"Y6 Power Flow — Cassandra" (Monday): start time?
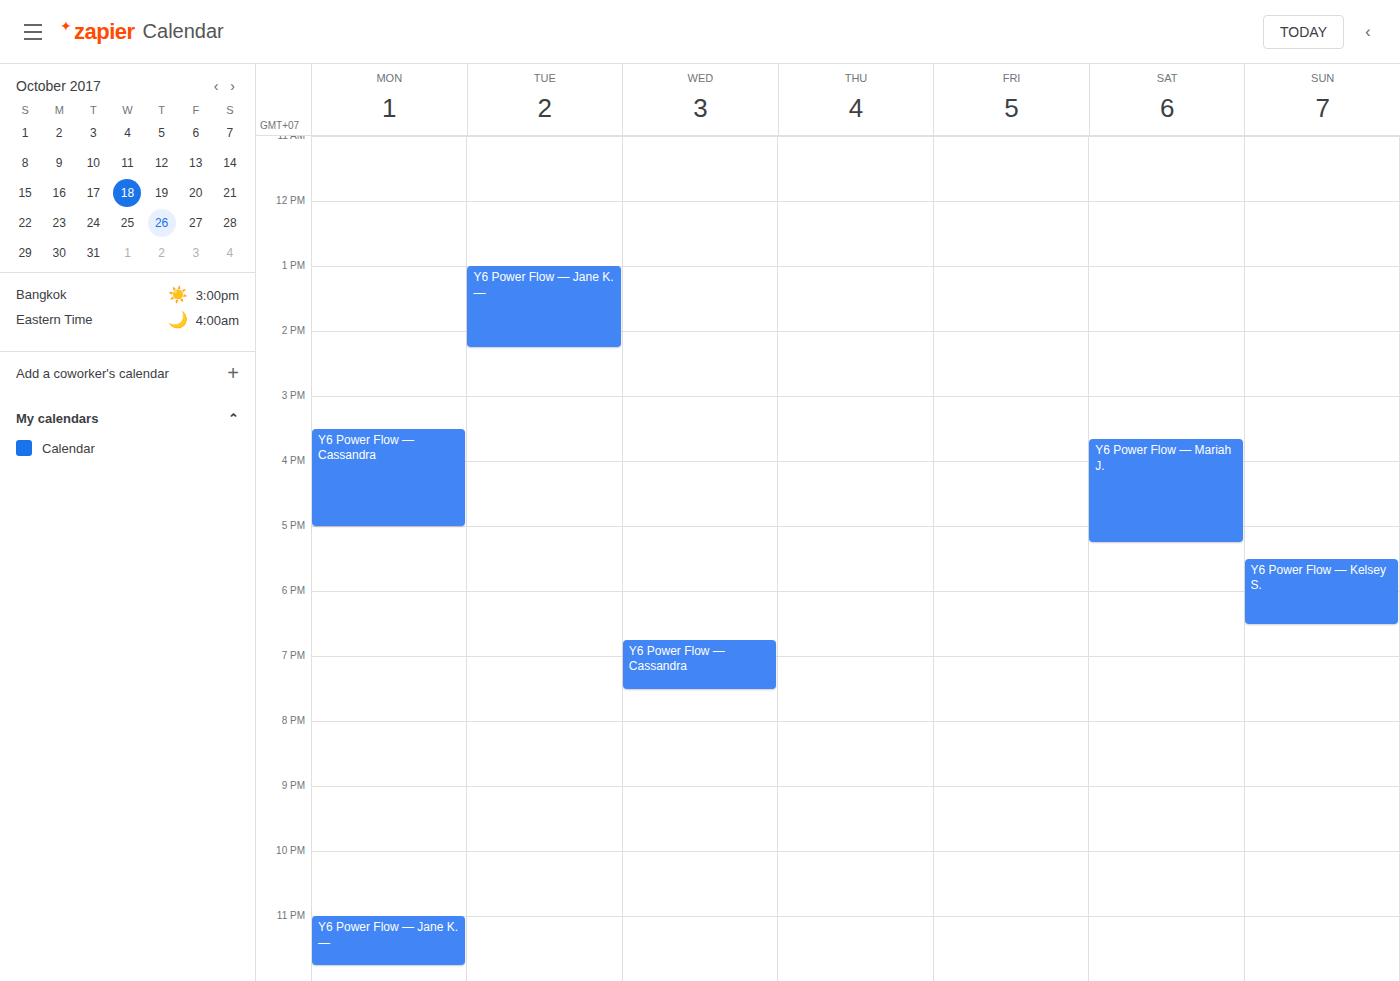
3:30 PM